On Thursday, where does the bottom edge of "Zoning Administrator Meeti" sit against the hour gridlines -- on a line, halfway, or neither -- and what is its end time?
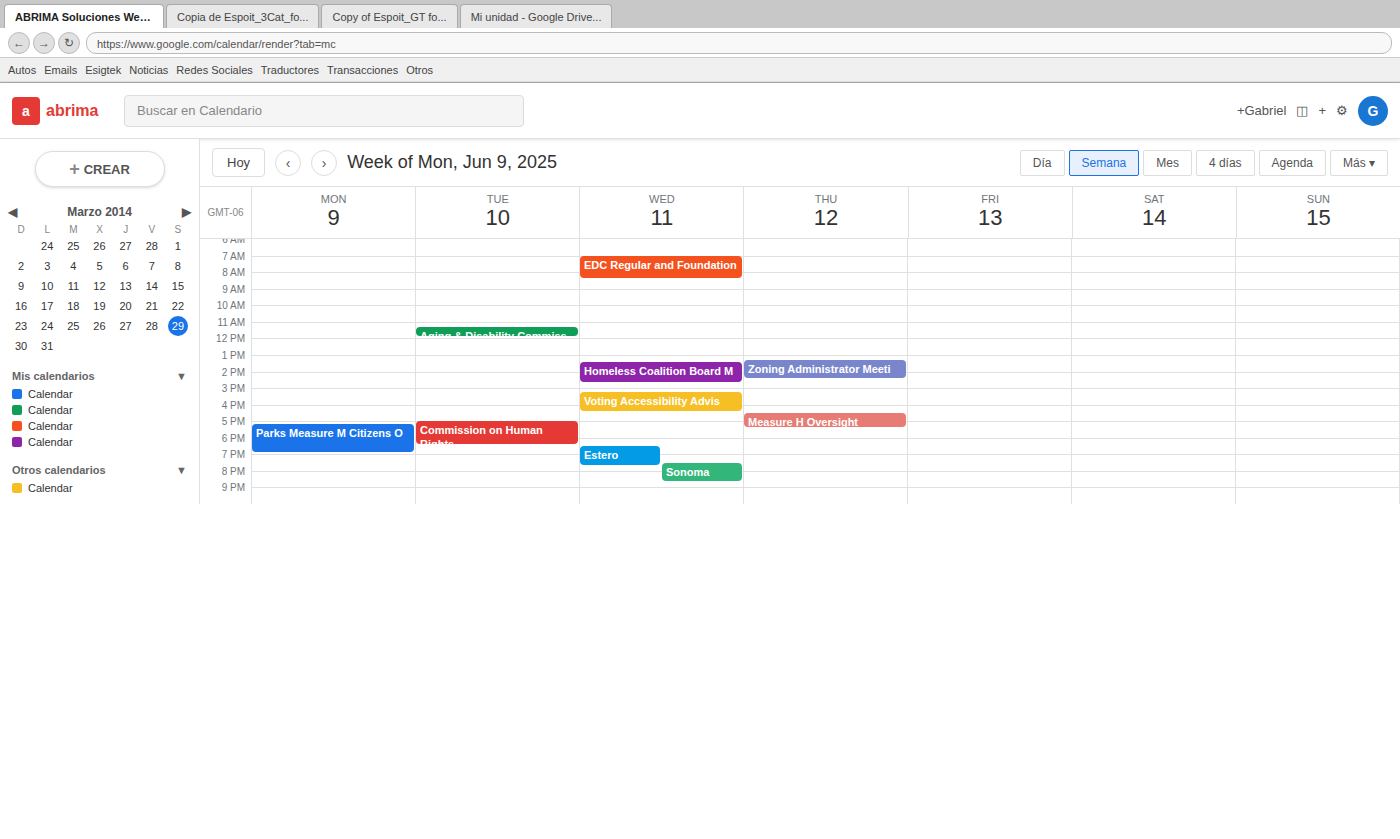
2:30 PM -- halfway between the 2 PM and 3 PM lines.